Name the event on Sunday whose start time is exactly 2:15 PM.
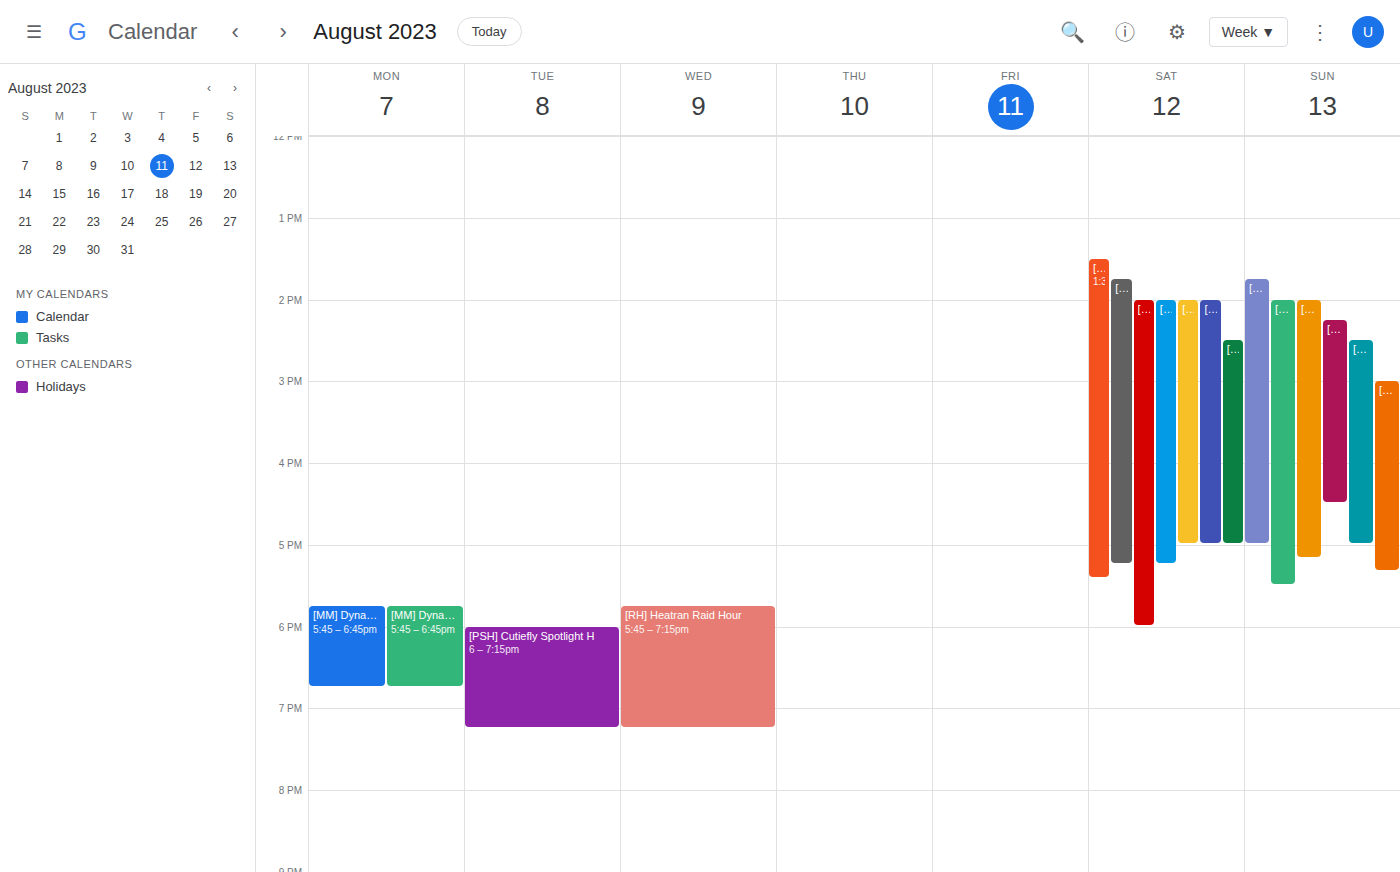
"[RD] Mega Absol Raid Day"